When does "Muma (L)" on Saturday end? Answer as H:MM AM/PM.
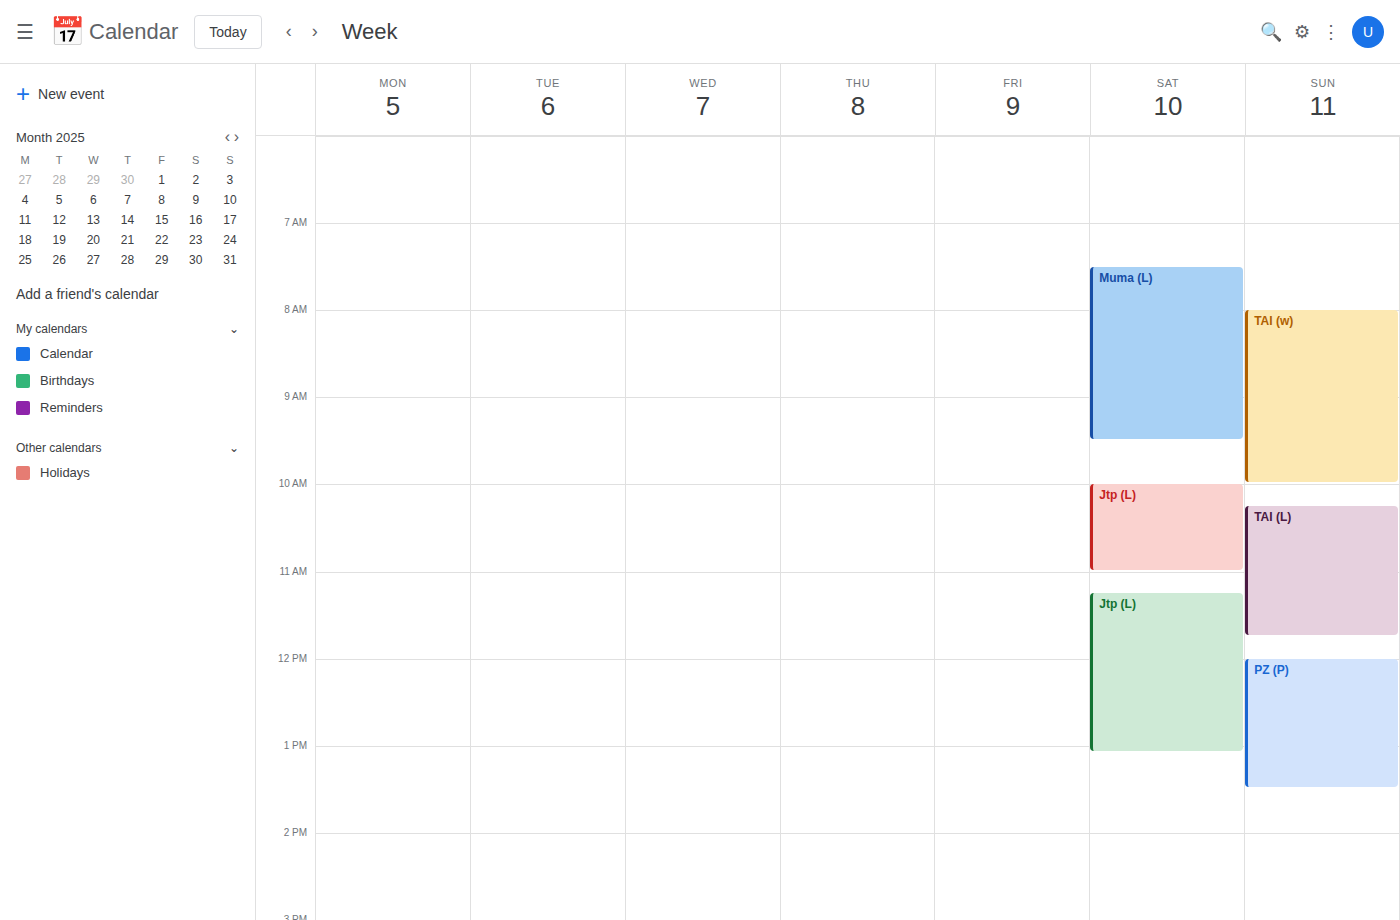
9:30 AM